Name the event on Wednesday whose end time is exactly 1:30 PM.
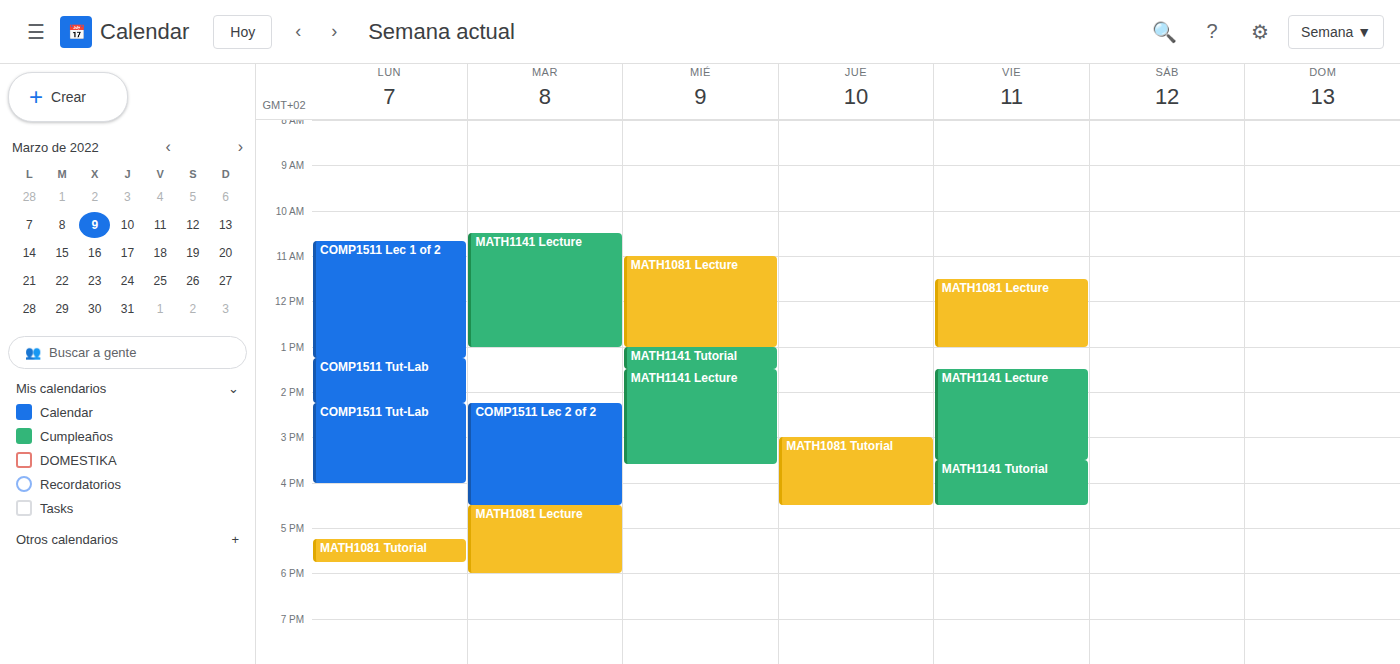
"MATH1141 Tutorial"